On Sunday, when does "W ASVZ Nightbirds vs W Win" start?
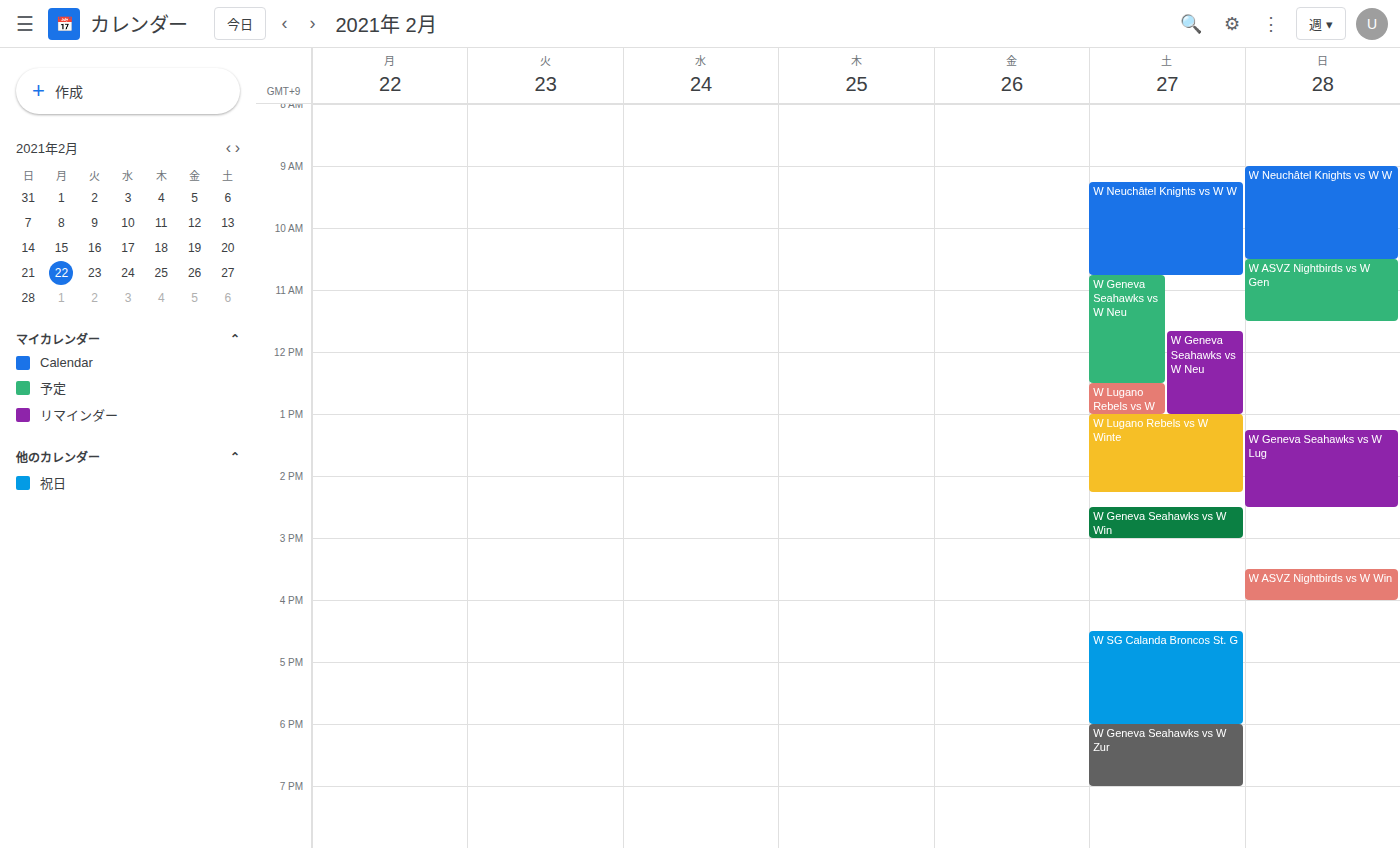
3:30 PM